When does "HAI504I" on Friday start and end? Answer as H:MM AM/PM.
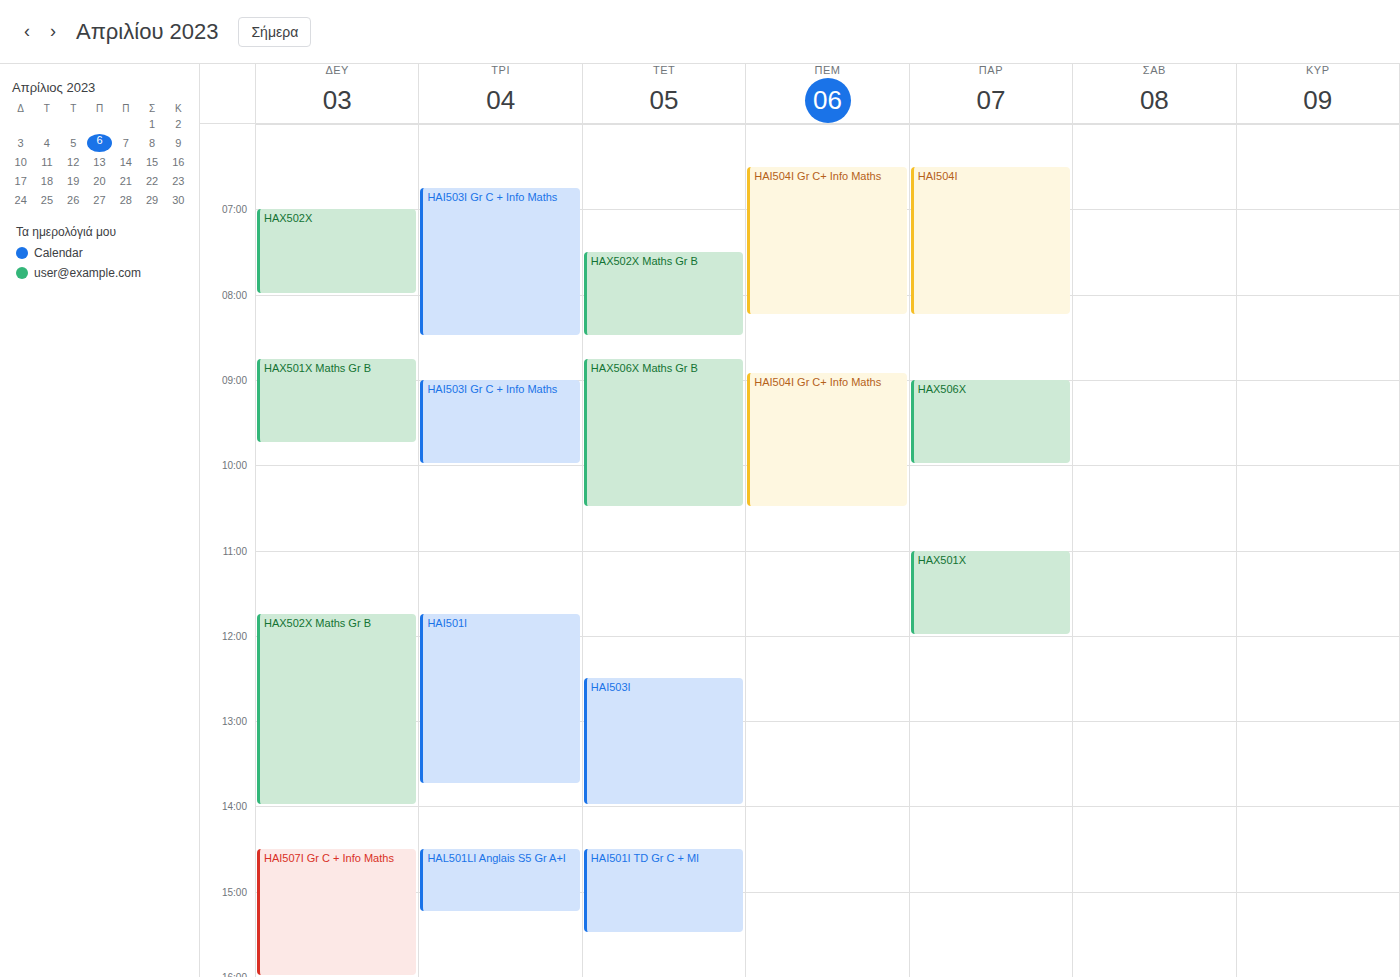
6:30 AM to 8:15 AM